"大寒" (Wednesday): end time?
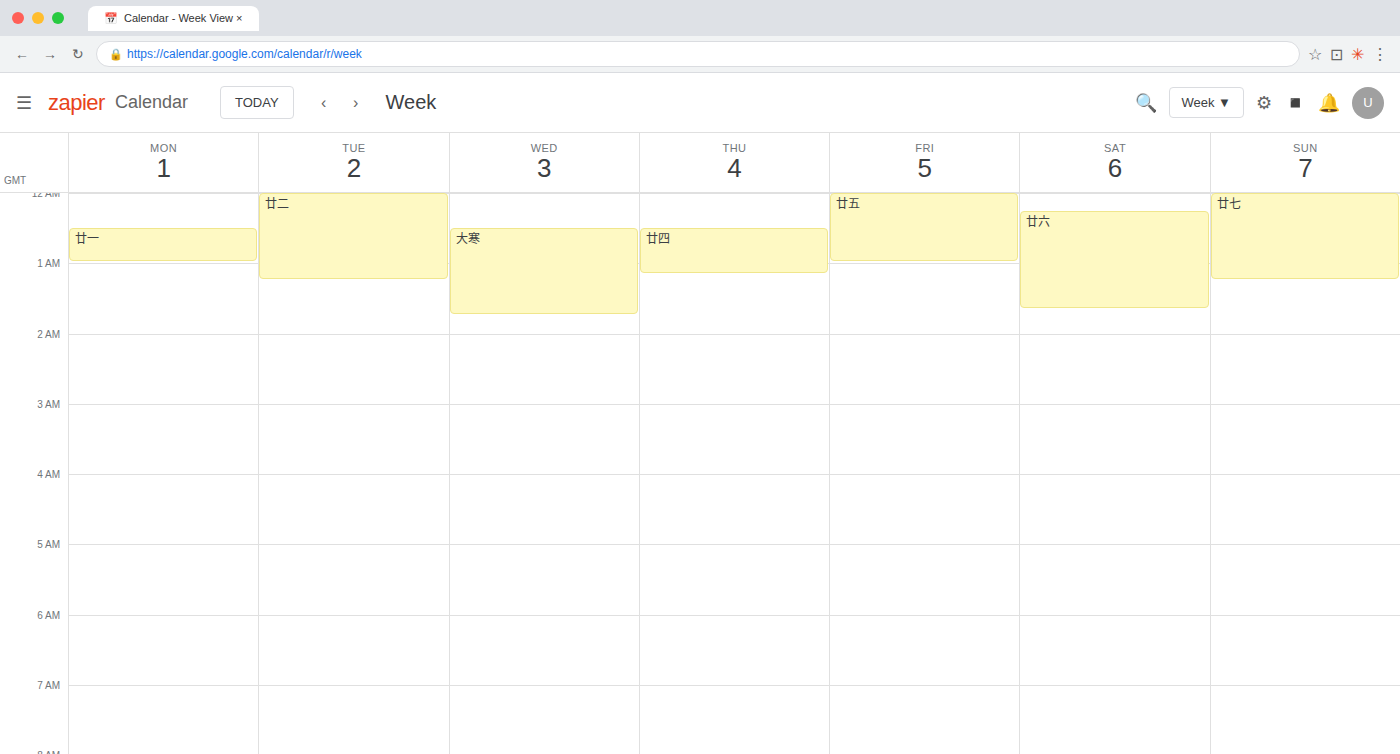
1:45 AM